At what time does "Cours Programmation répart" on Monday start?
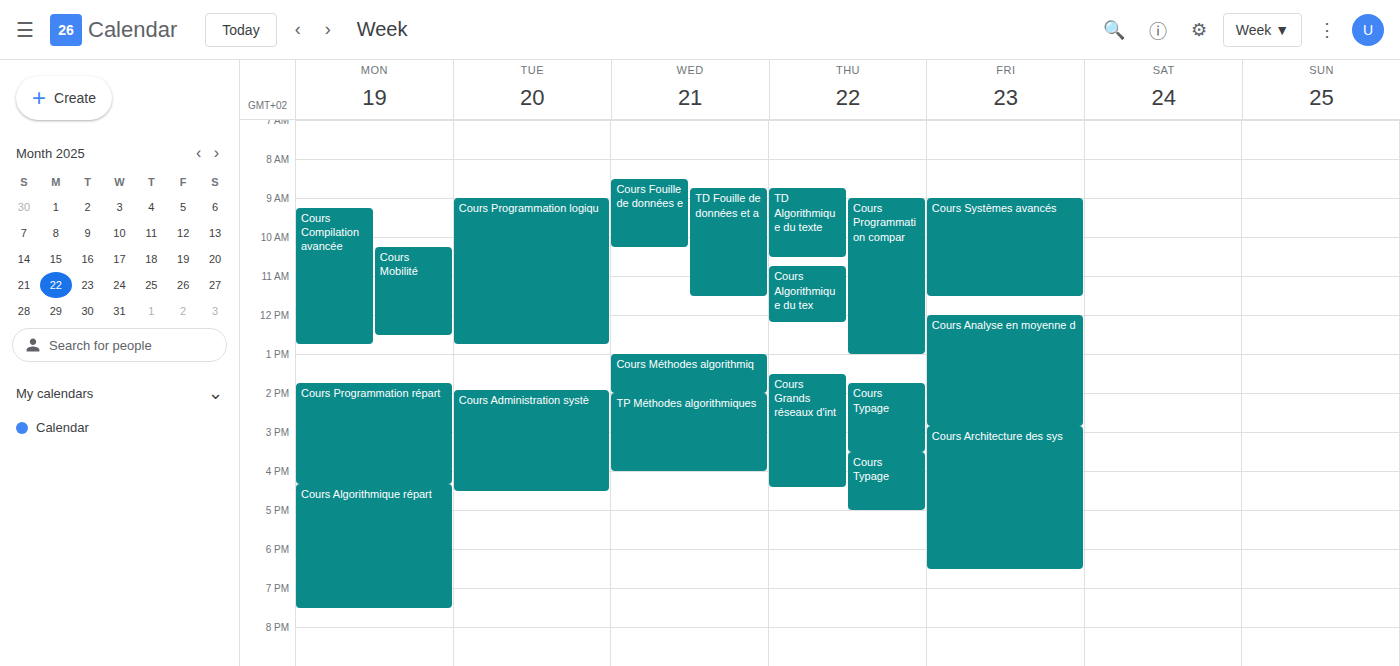
1:45 PM